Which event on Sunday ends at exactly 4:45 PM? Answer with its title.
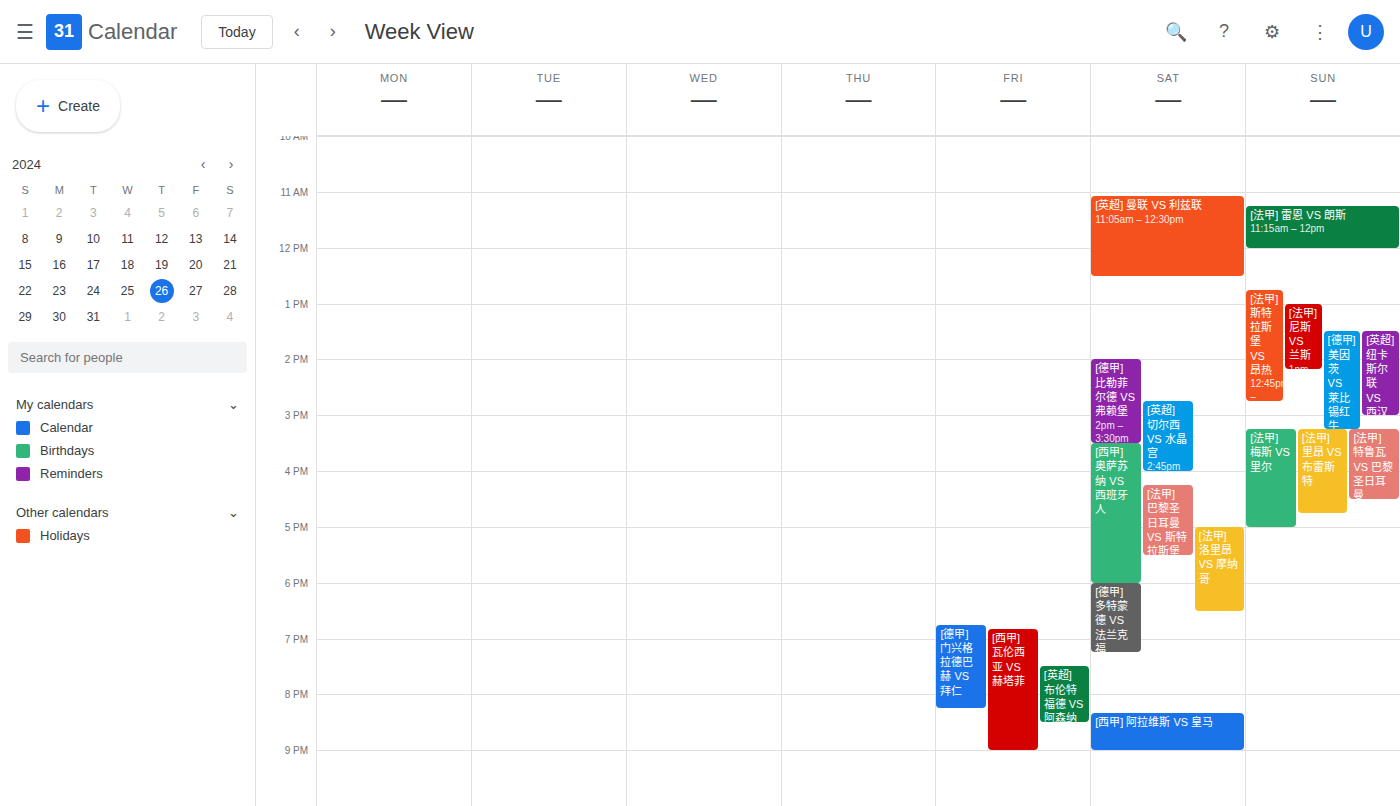
"[法甲] 里昂 VS 布雷斯特"